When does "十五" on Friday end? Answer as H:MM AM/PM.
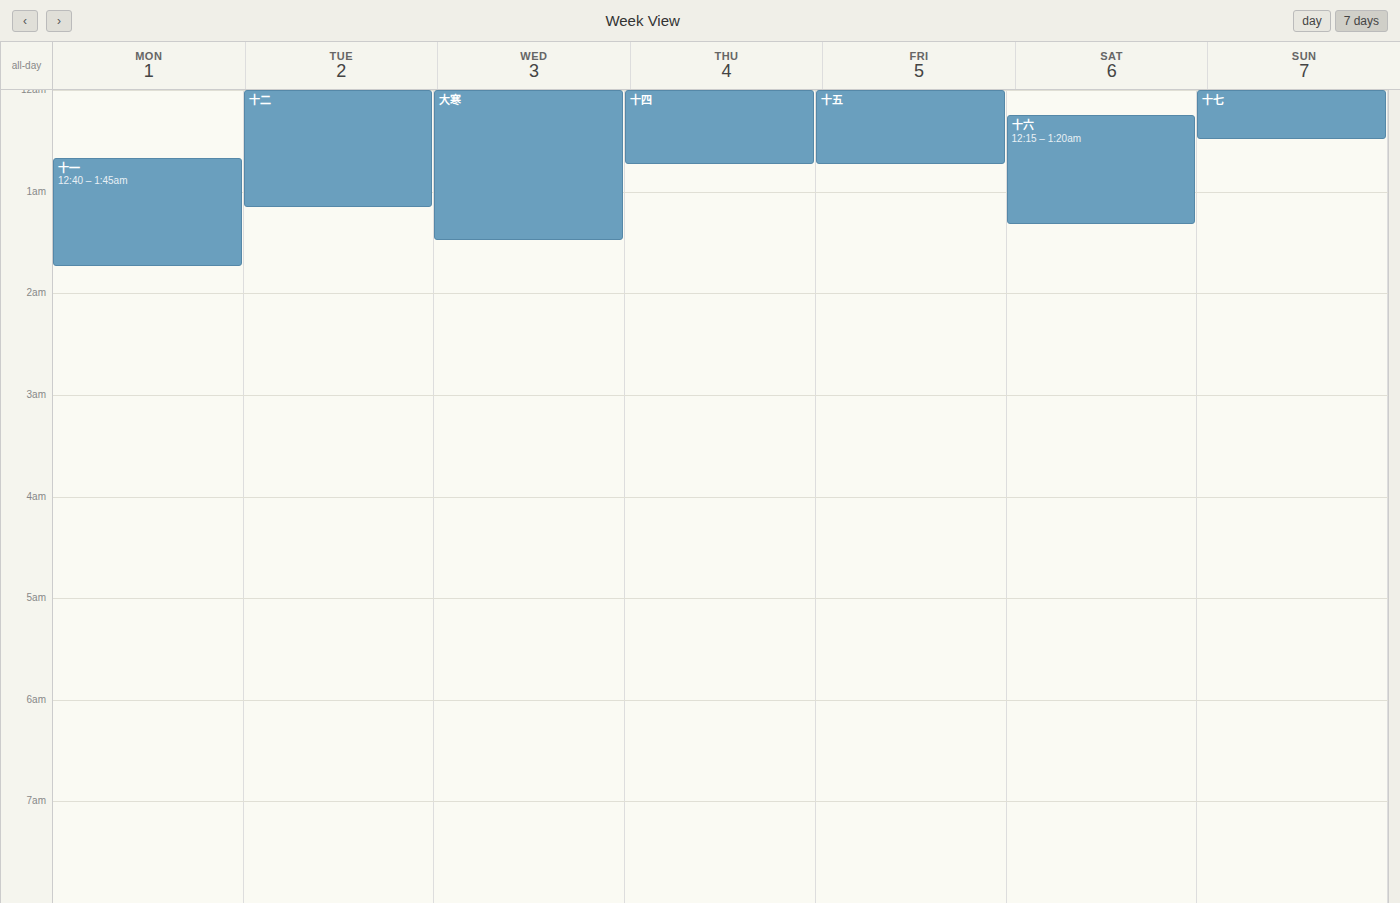
12:45 AM